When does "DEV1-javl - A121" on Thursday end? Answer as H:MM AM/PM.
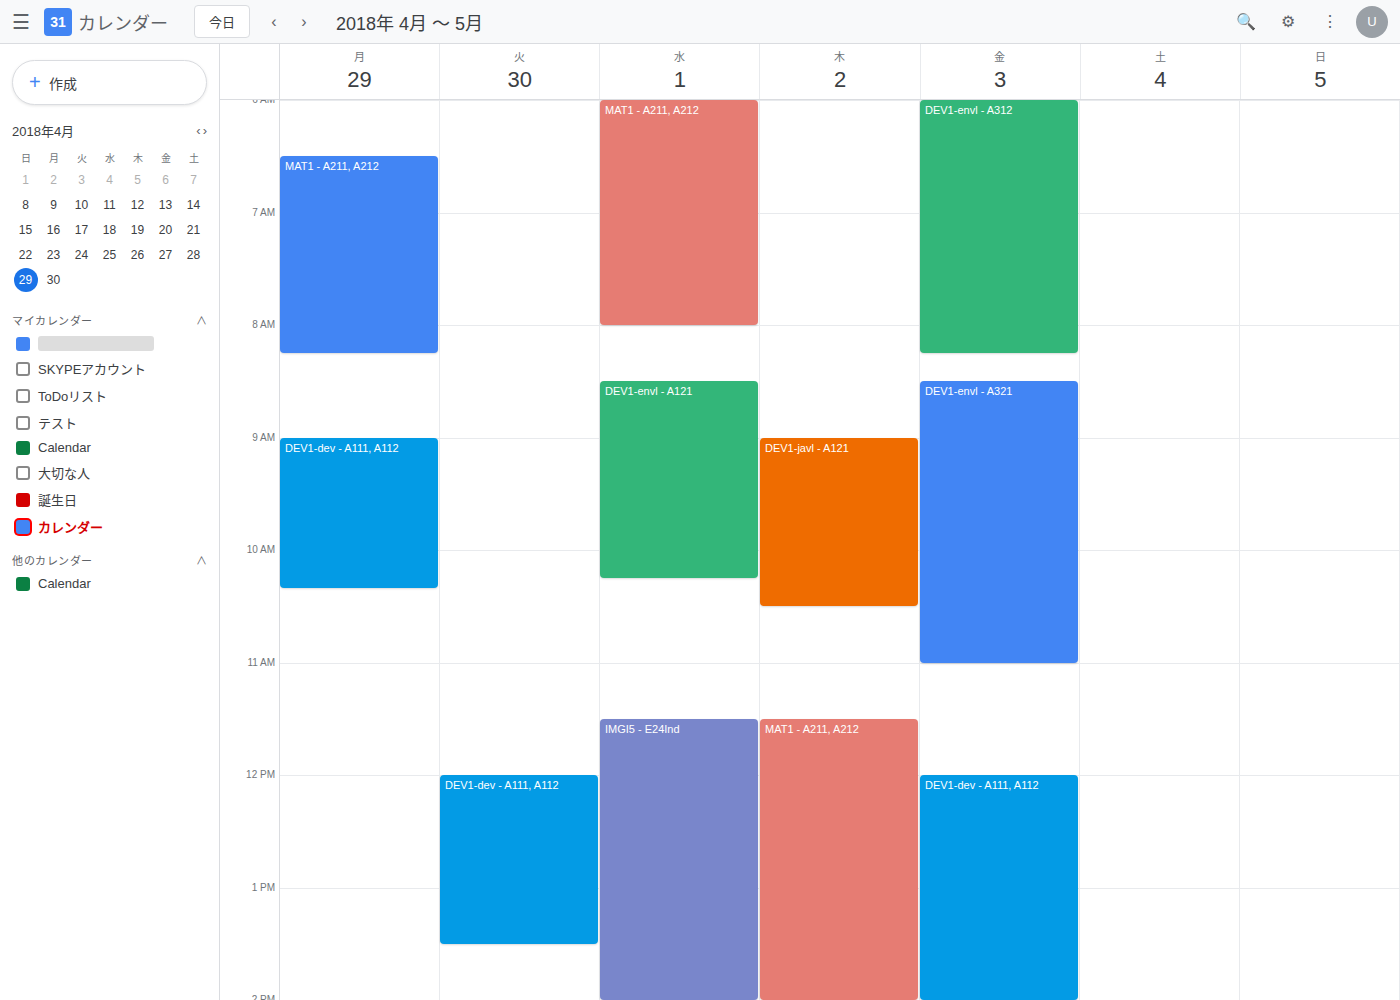
10:30 AM